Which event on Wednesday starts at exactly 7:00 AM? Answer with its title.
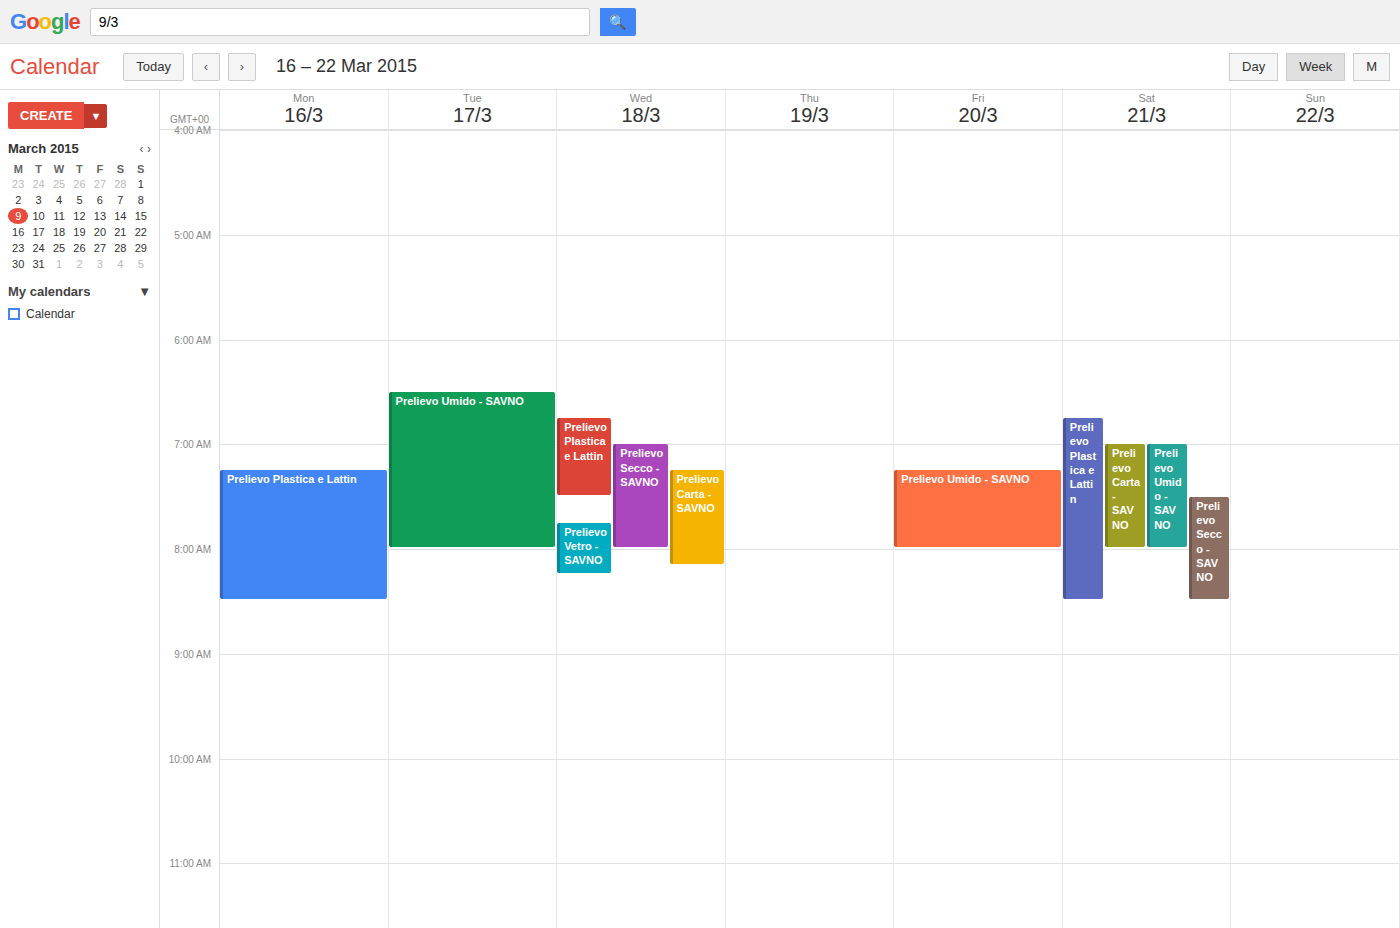
"Prelievo Secco - SAVNO"